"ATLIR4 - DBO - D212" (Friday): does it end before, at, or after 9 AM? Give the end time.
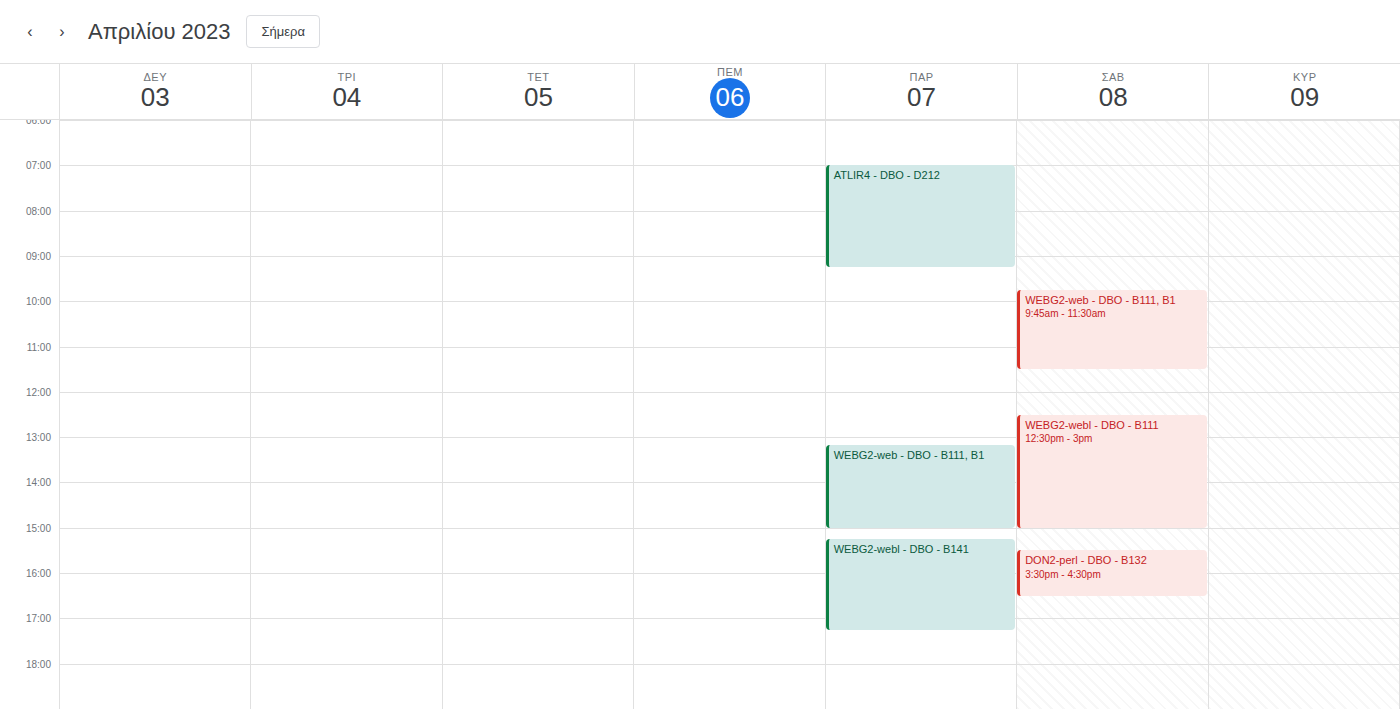
9:15 AM -- after 9 AM, 15 minutes below the 9 AM line.